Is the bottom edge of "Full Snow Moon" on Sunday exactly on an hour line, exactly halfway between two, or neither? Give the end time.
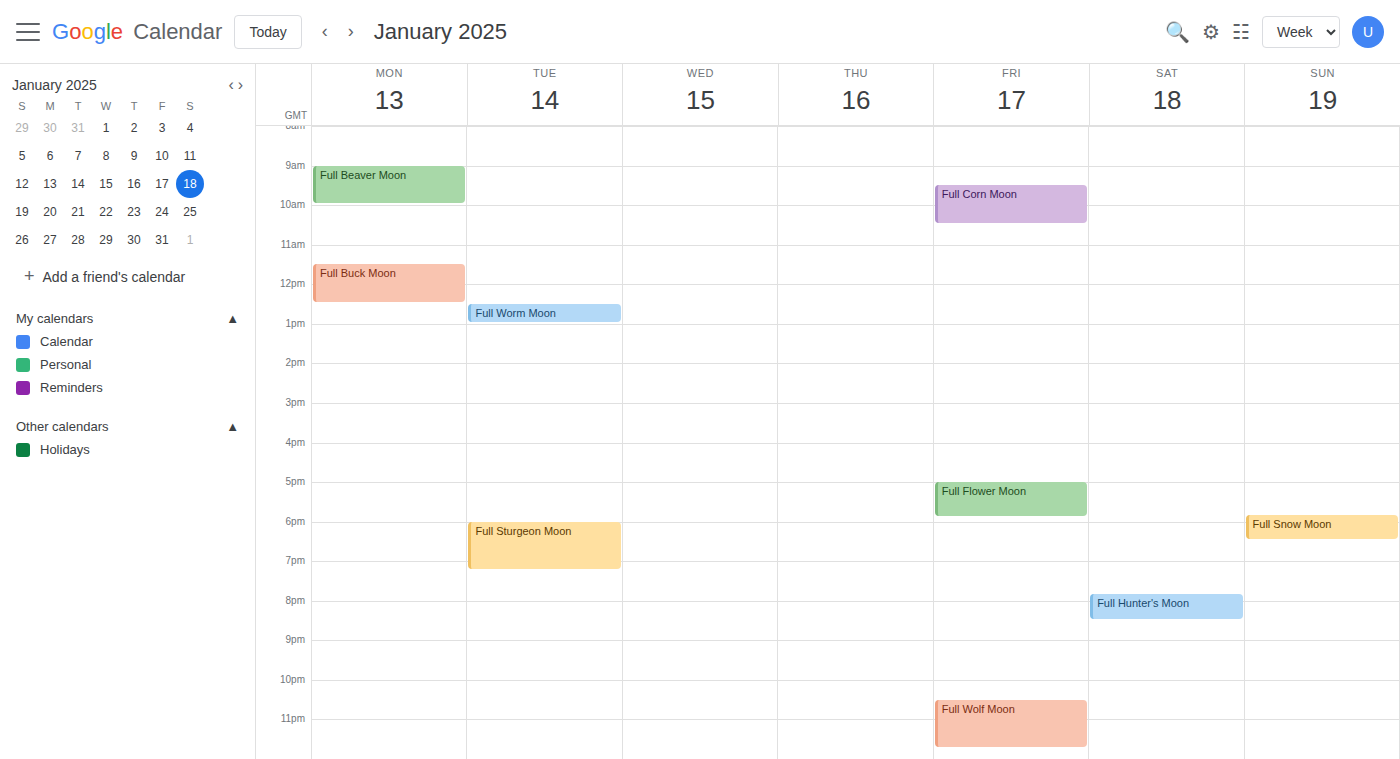
6:30 PM -- halfway between the 6 PM and 7 PM lines.